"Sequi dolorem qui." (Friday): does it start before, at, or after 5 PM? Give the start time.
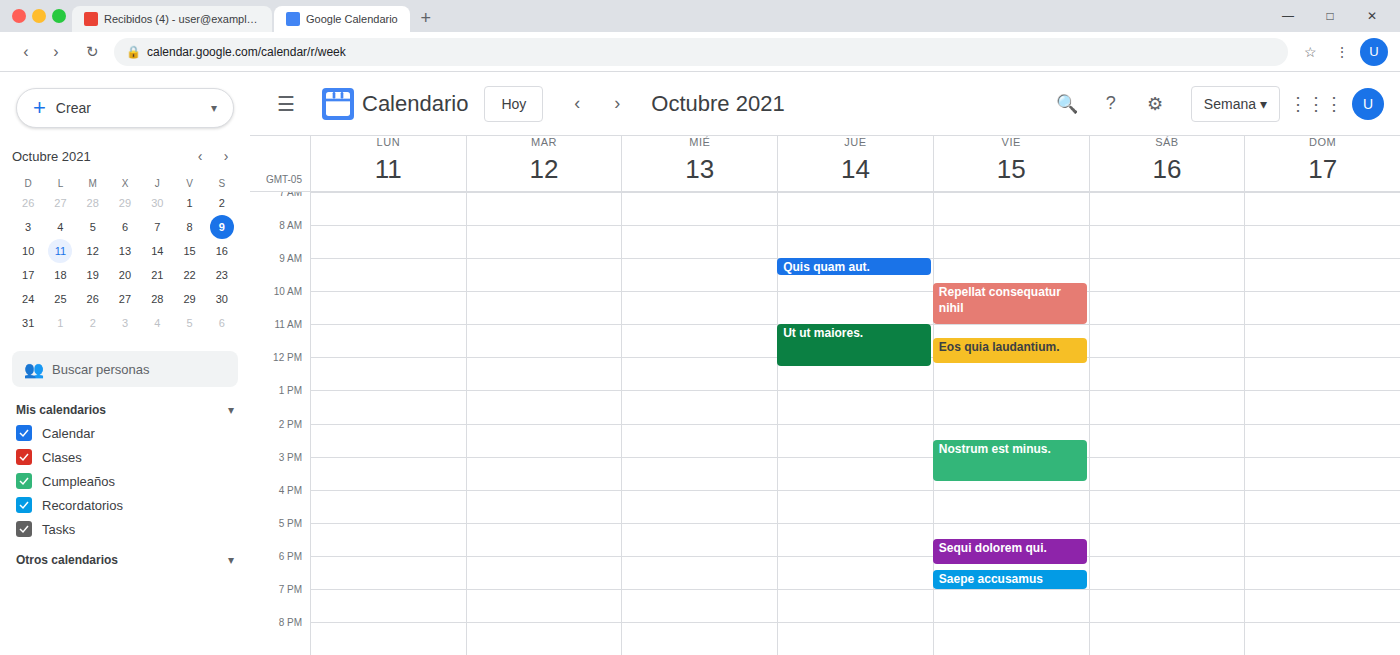
5:30 PM -- after 5 PM, 30 minutes below the 5 PM line.